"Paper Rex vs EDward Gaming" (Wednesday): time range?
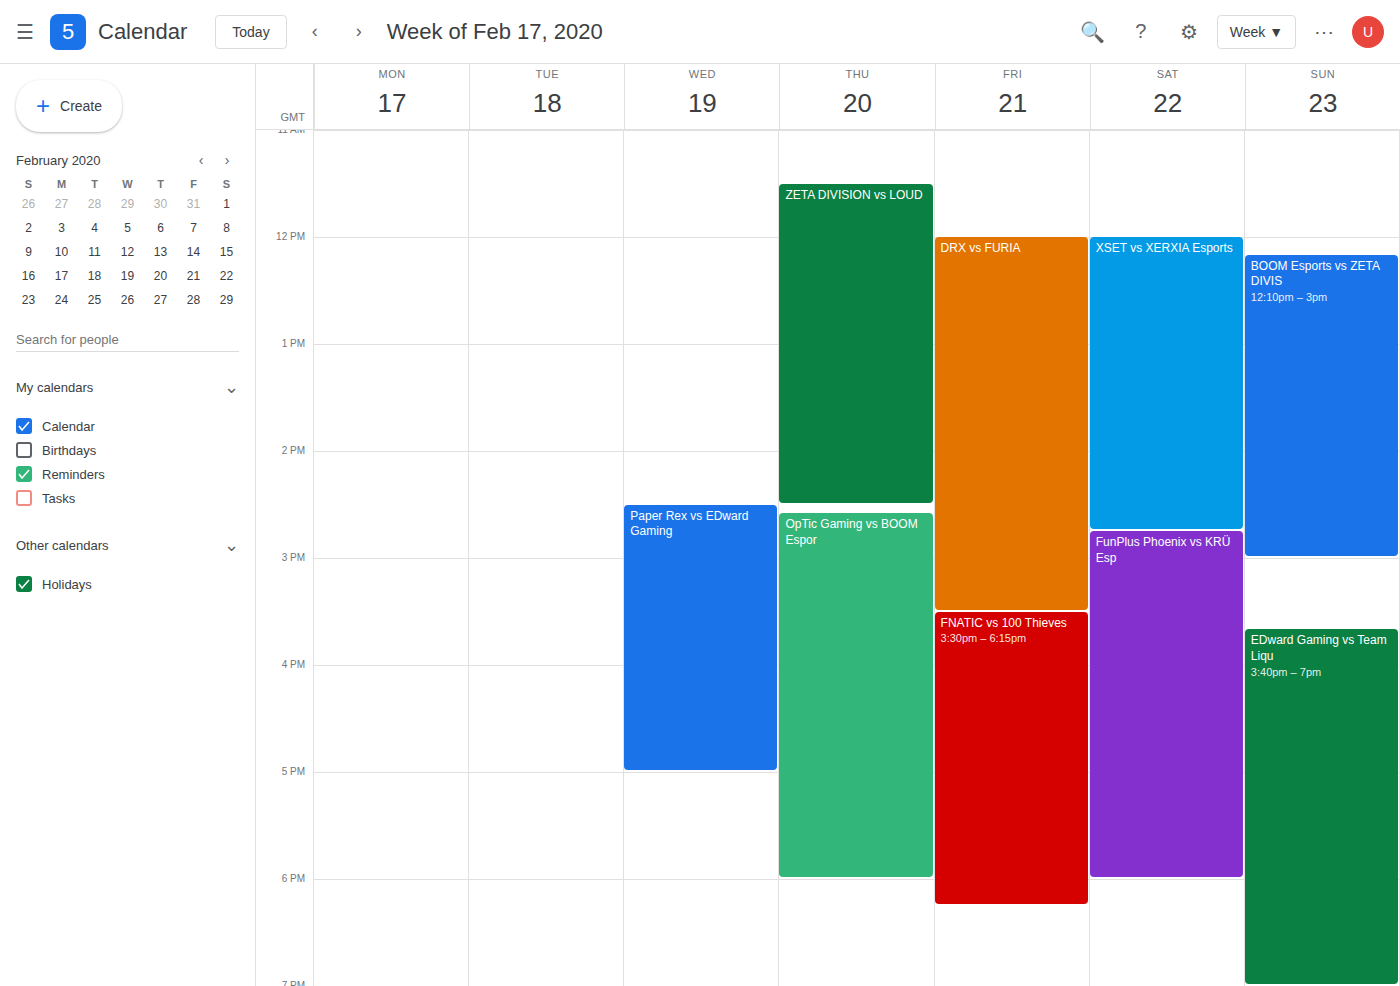
2:30 PM to 5:00 PM